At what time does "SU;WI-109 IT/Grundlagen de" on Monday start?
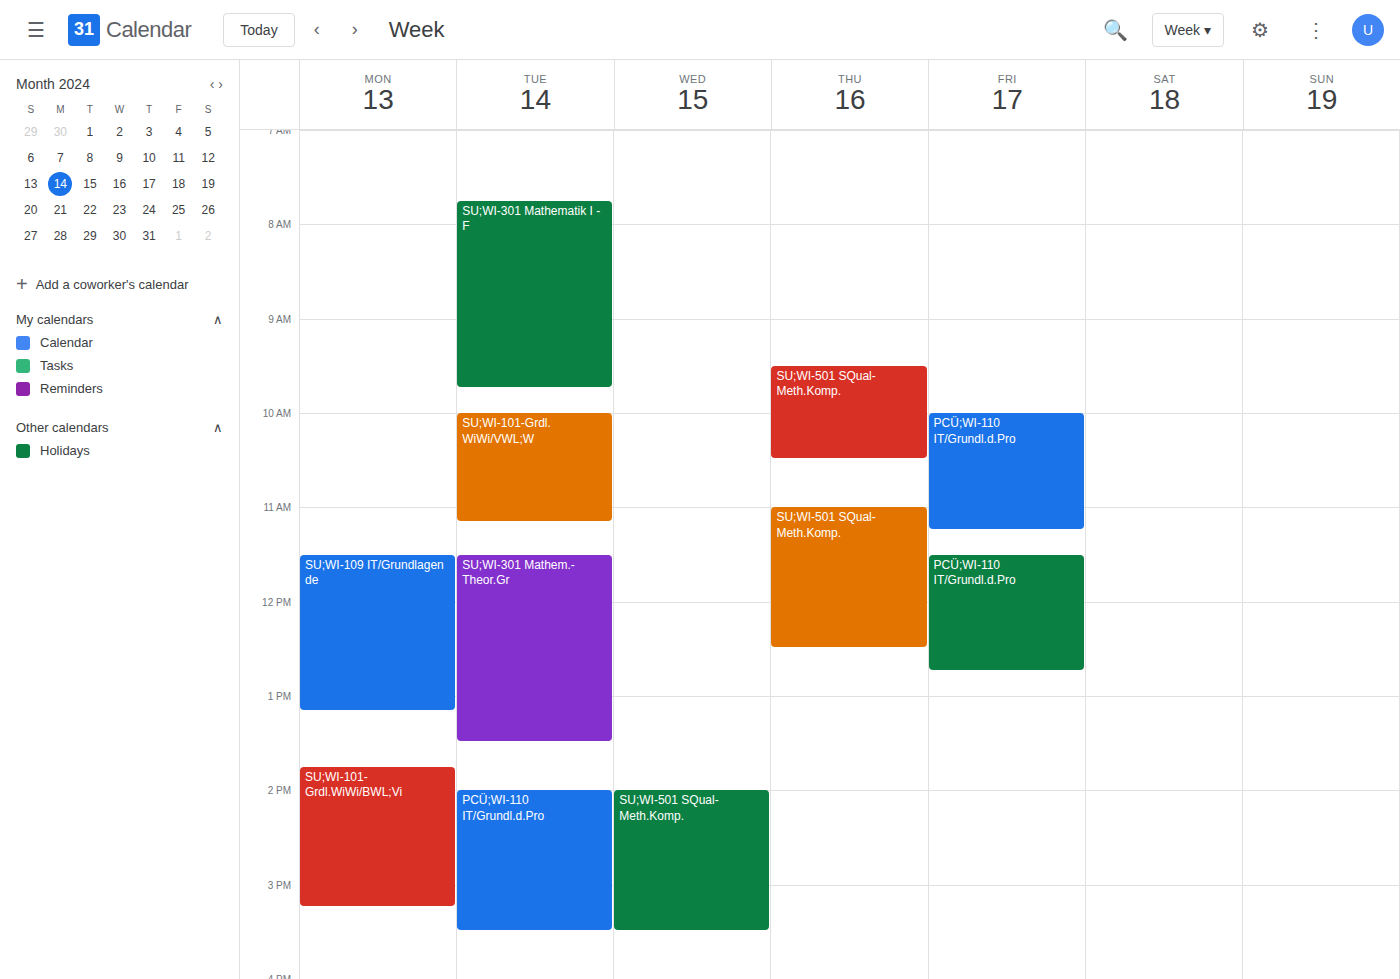
11:30 AM